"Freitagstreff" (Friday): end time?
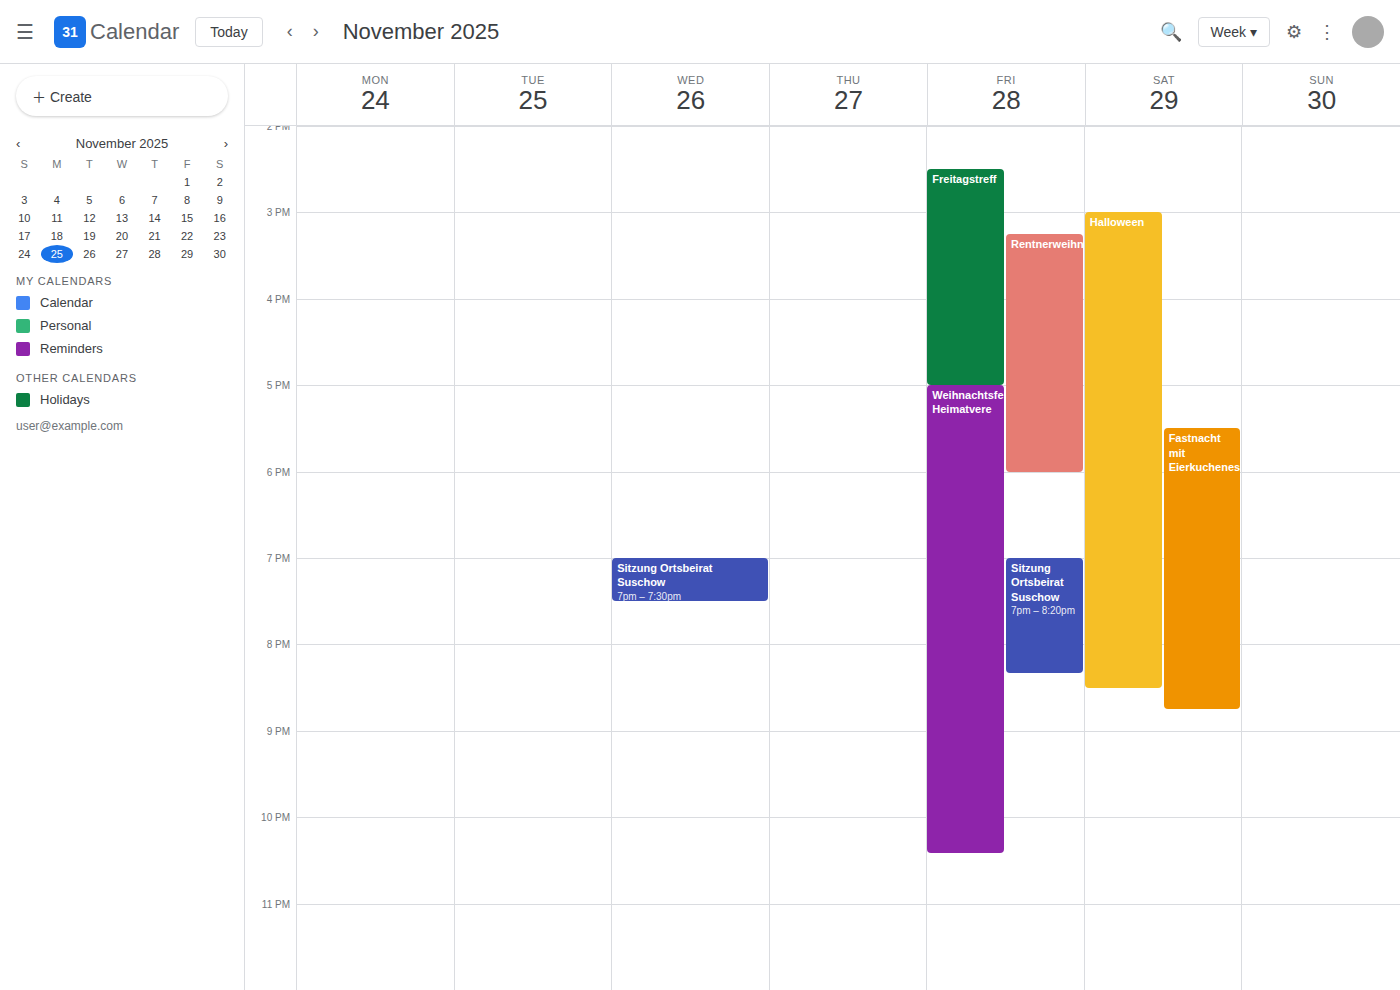
5:00 PM